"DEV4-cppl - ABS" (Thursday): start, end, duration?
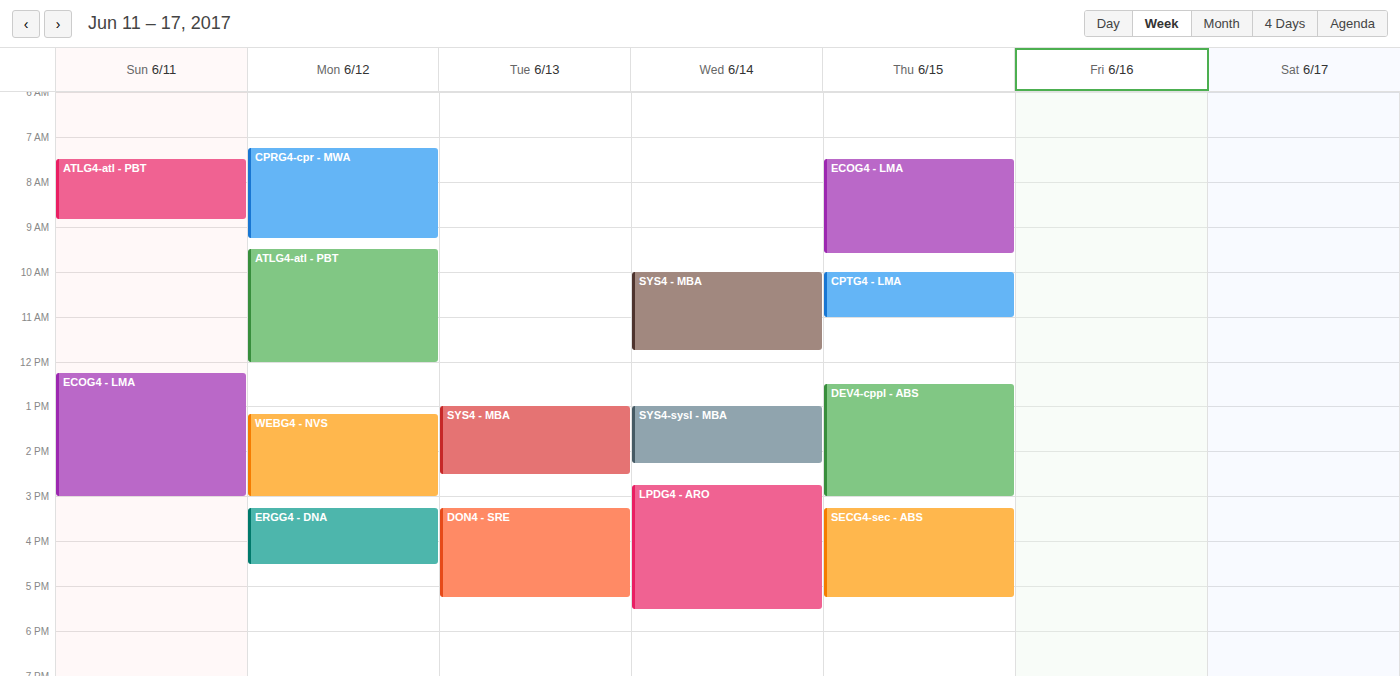
12:30 PM to 3:00 PM, 2 hours 30 minutes